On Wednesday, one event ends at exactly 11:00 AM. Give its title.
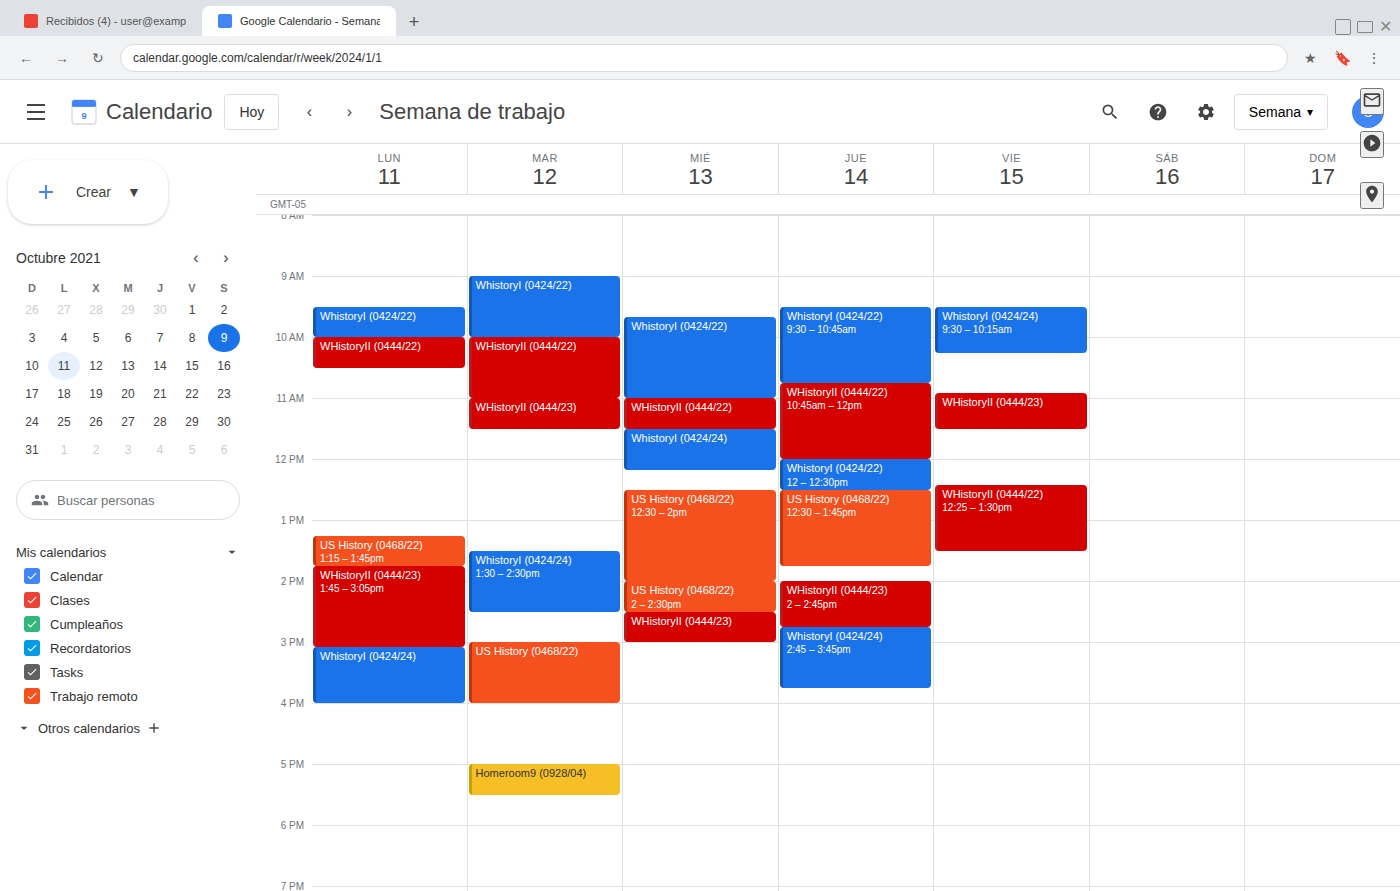
"WhistoryI (0424/22)"